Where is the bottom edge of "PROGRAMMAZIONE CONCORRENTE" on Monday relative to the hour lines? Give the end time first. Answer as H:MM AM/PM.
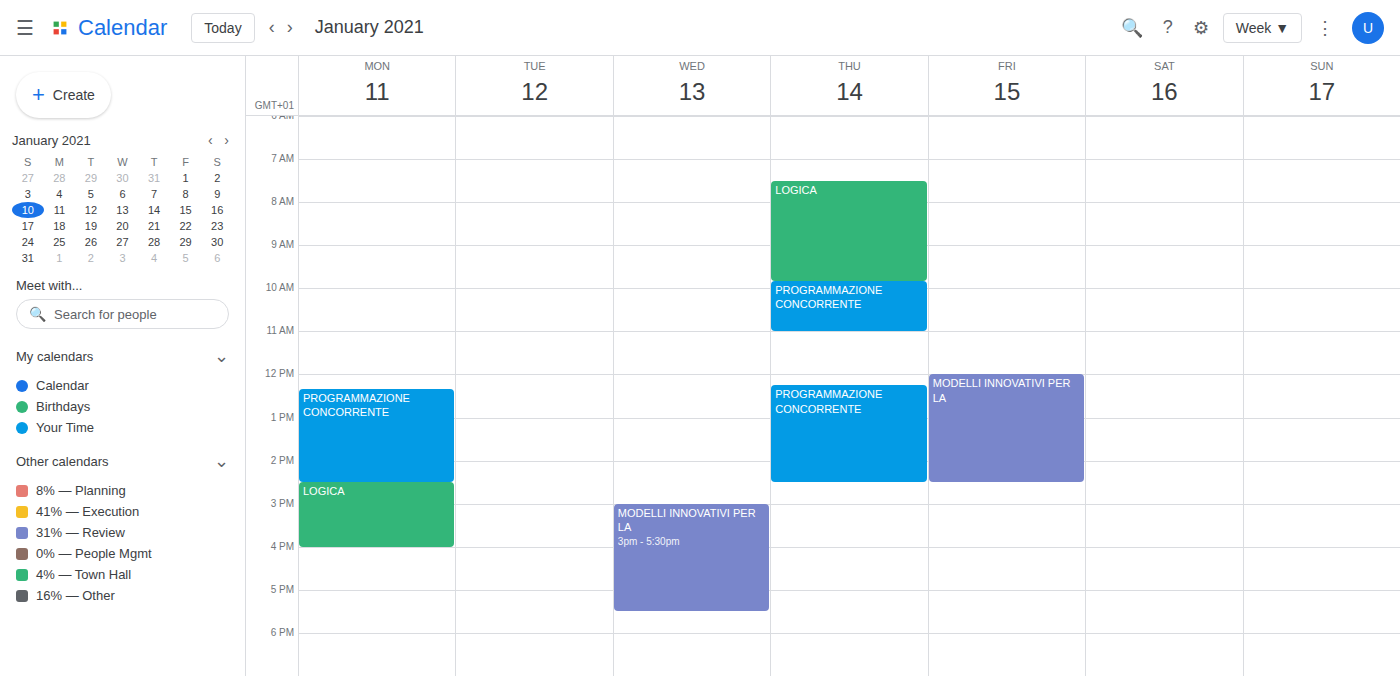
2:30 PM -- halfway between the 2 PM and 3 PM lines.